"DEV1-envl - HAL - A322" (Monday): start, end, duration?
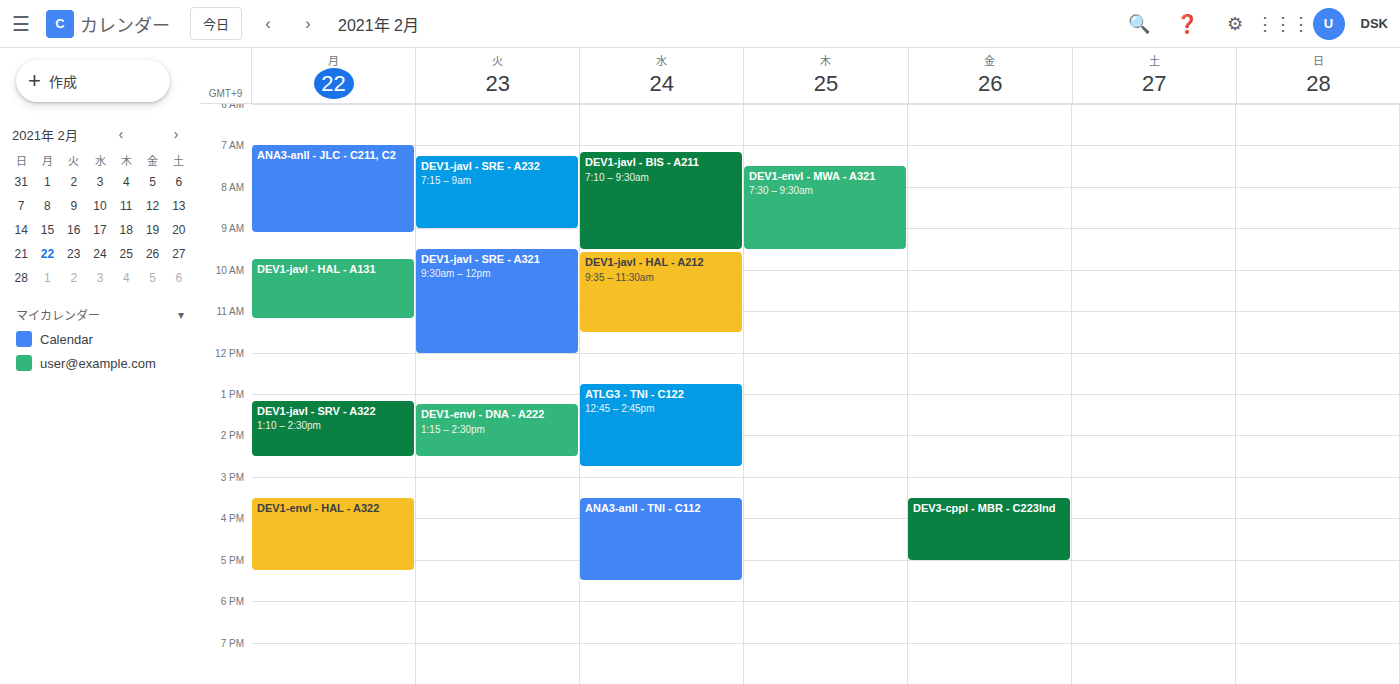
3:30 PM to 5:15 PM, 1 hour 45 minutes